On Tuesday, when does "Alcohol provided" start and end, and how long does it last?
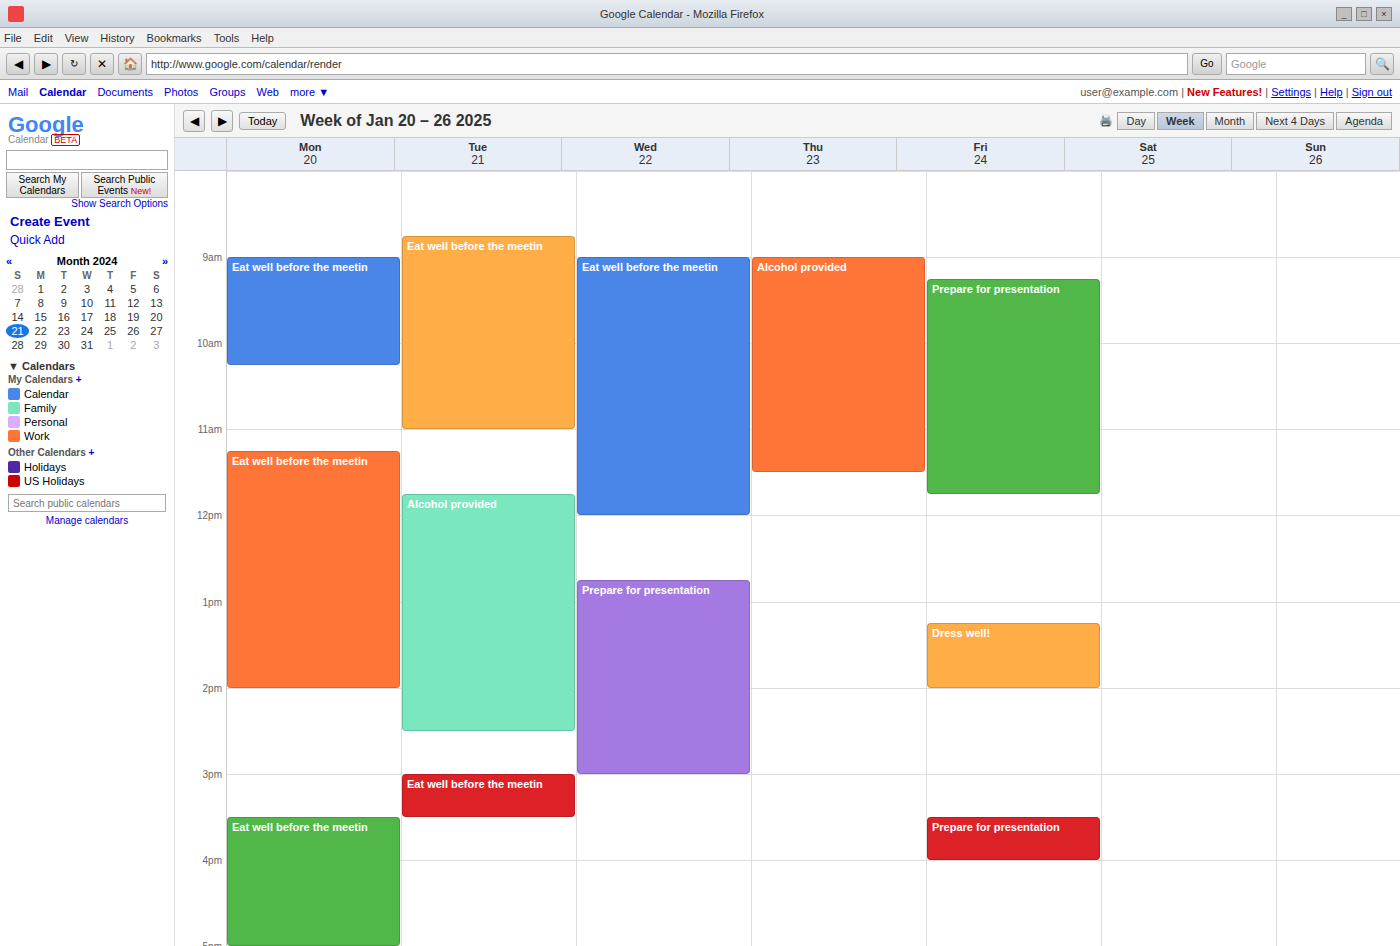
11:45 AM to 2:30 PM, 2 hours 45 minutes